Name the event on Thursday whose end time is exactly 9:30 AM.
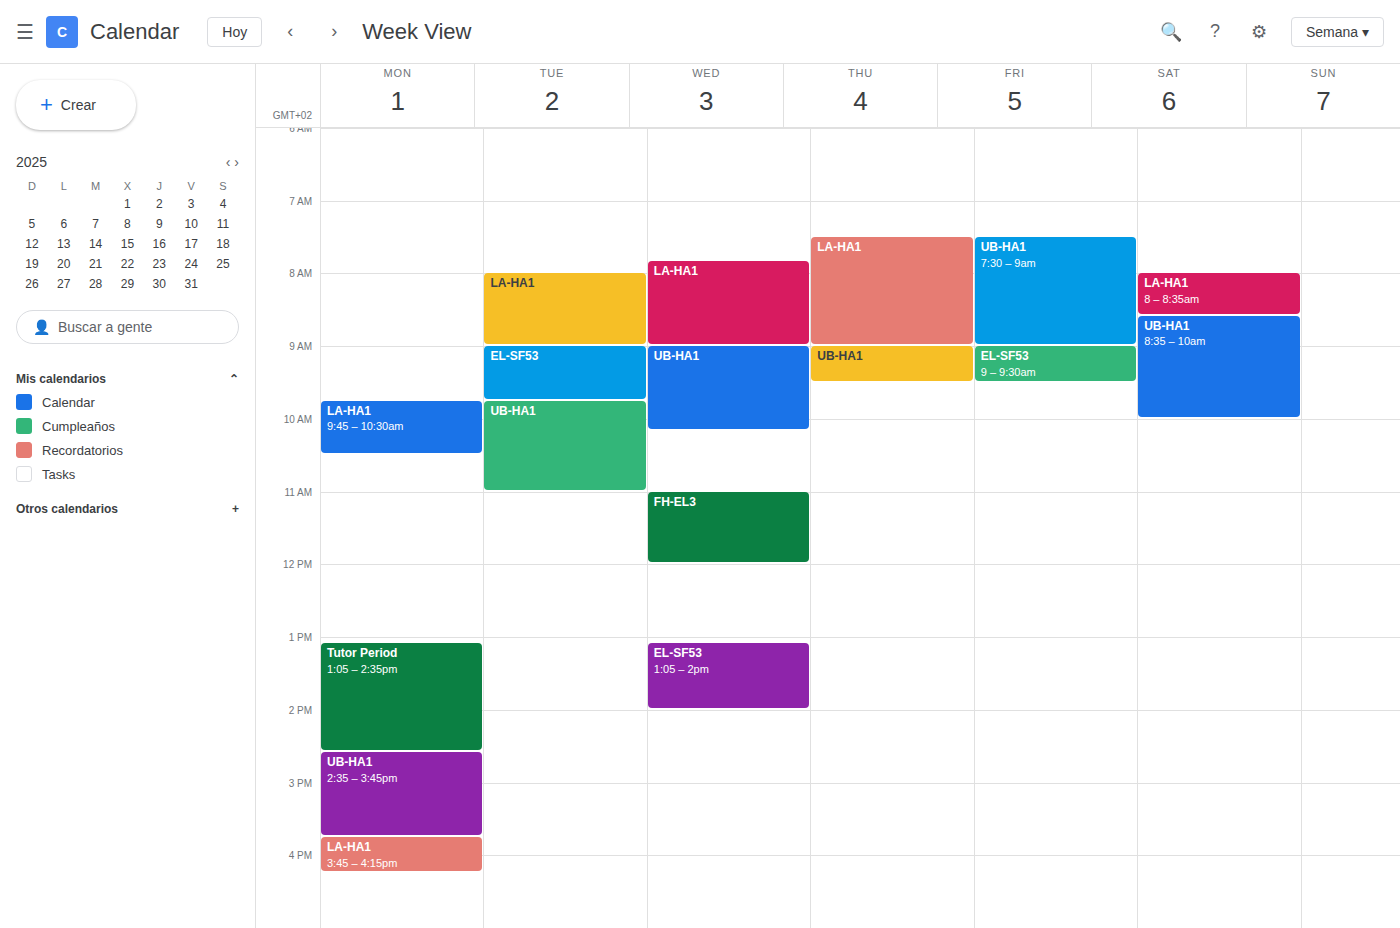
"UB-HA1"